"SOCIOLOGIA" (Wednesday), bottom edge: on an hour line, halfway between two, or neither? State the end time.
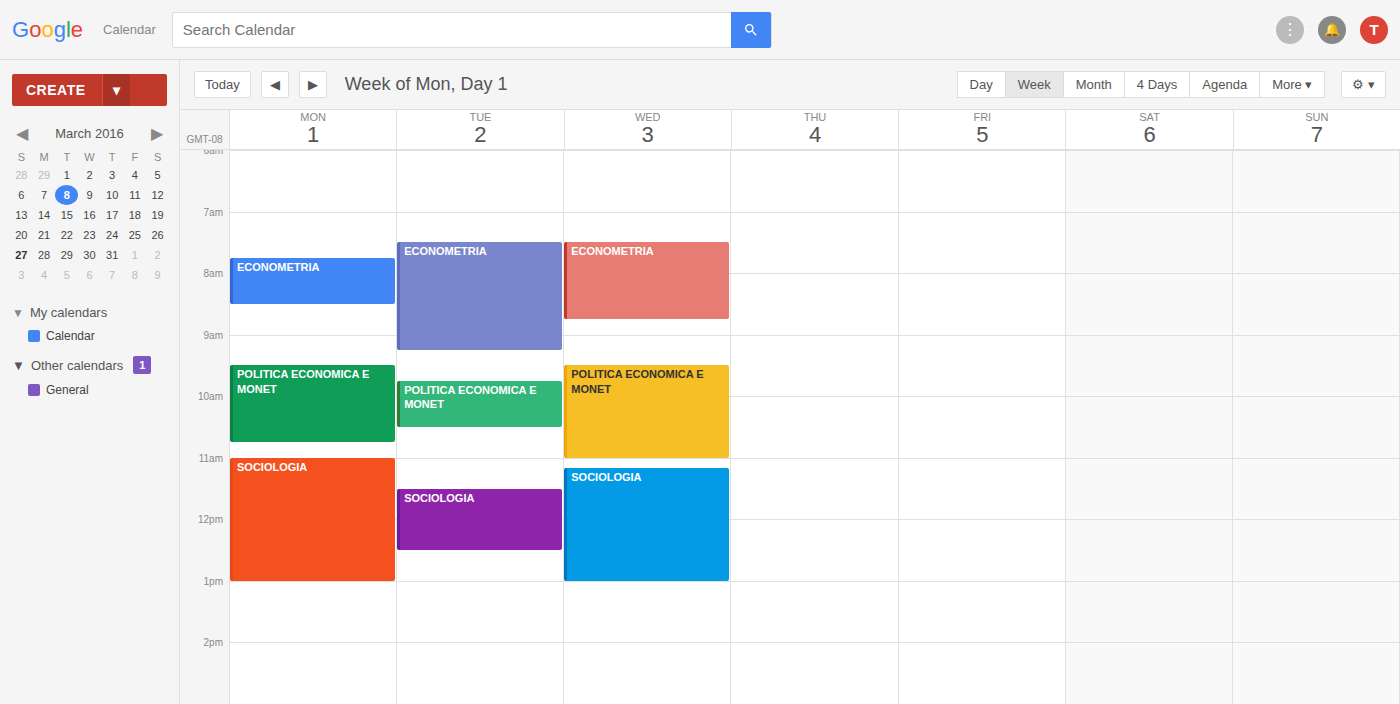
1:00 PM -- exactly on the 1 PM line.